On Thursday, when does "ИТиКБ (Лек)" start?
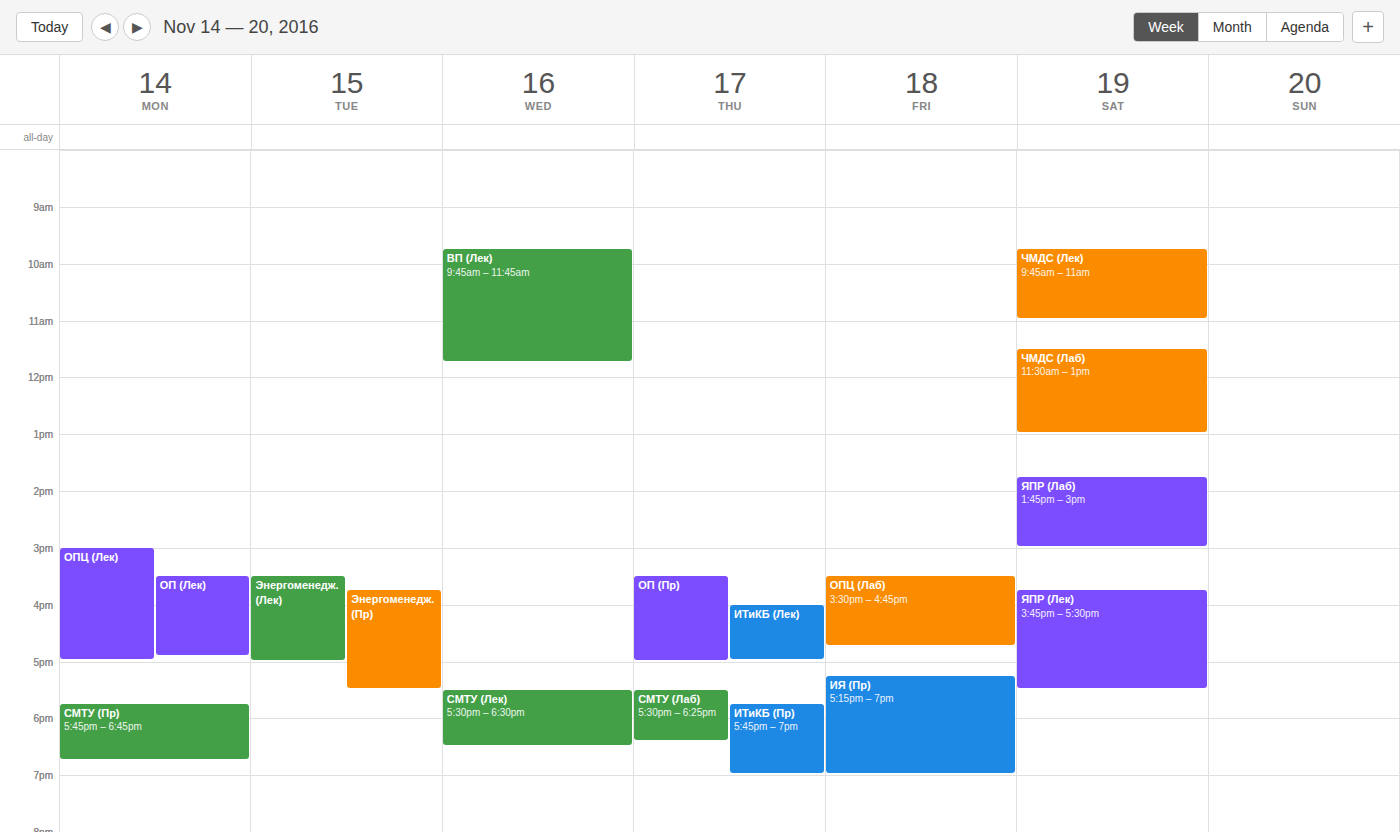
16:00